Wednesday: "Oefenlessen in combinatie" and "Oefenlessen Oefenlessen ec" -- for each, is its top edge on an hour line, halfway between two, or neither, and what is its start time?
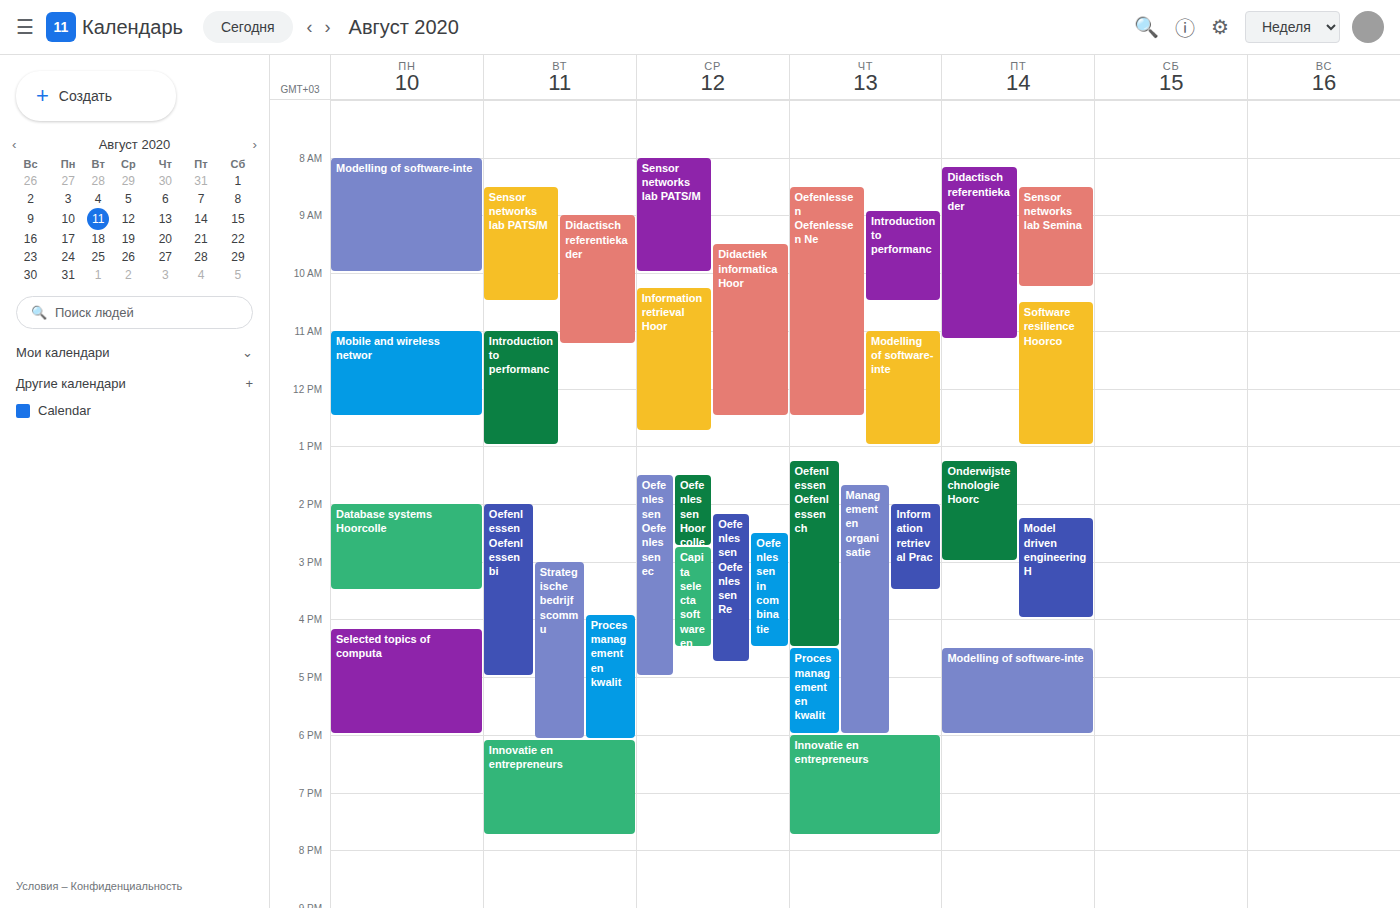
"Oefenlessen in combinatie": 2:30 PM, halfway between the 2 PM and 3 PM lines. "Oefenlessen Oefenlessen ec": 1:30 PM, halfway between the 1 PM and 2 PM lines.